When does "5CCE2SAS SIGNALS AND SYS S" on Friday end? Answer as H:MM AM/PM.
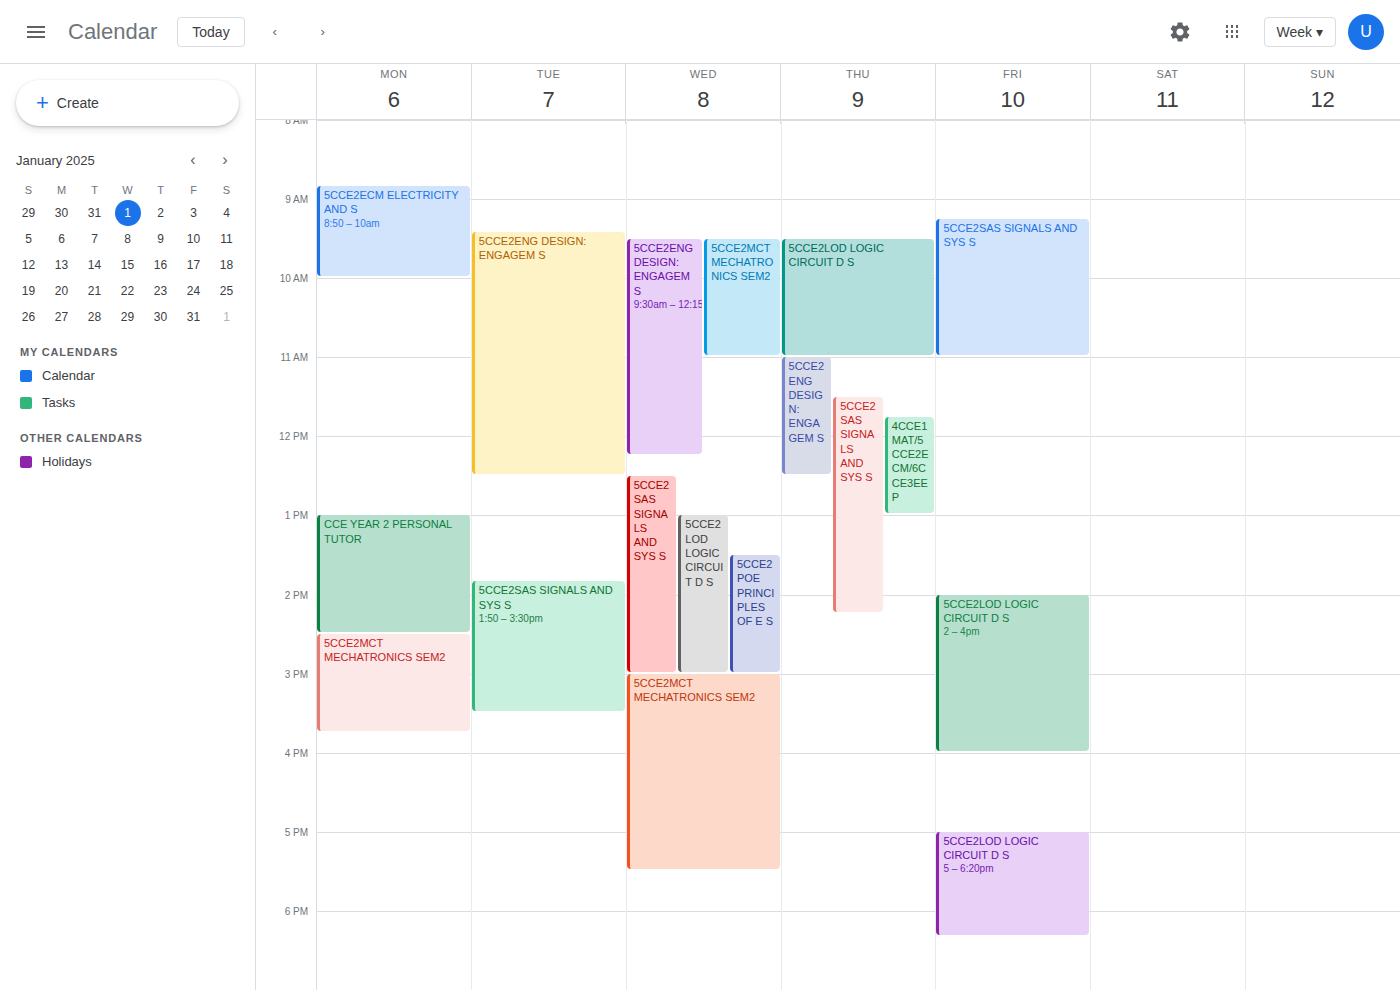
11:00 AM